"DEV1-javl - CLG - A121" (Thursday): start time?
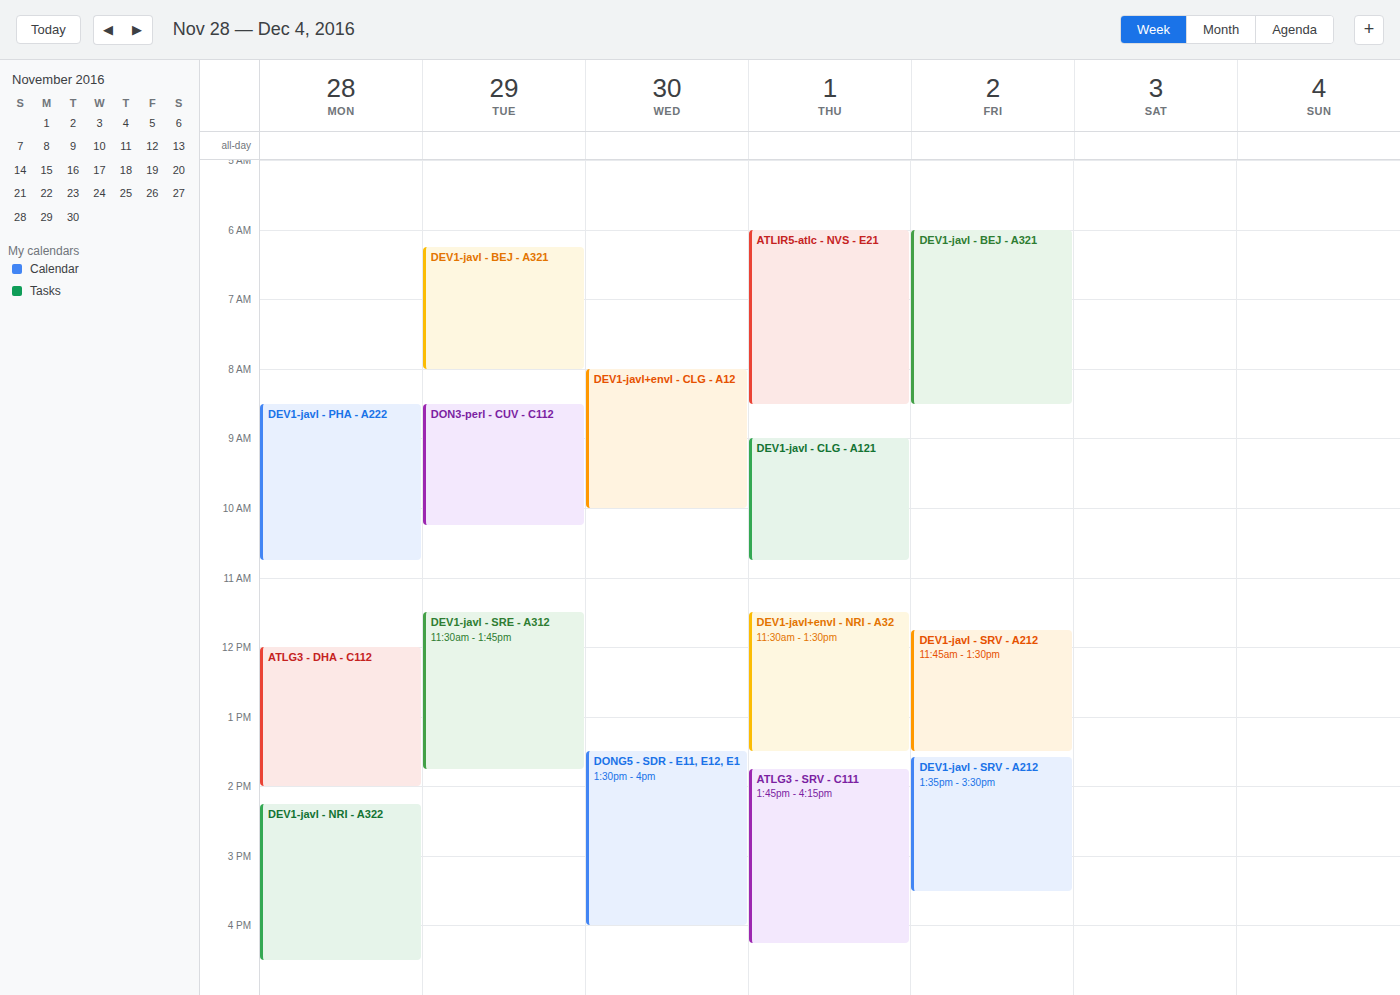
9:00 AM